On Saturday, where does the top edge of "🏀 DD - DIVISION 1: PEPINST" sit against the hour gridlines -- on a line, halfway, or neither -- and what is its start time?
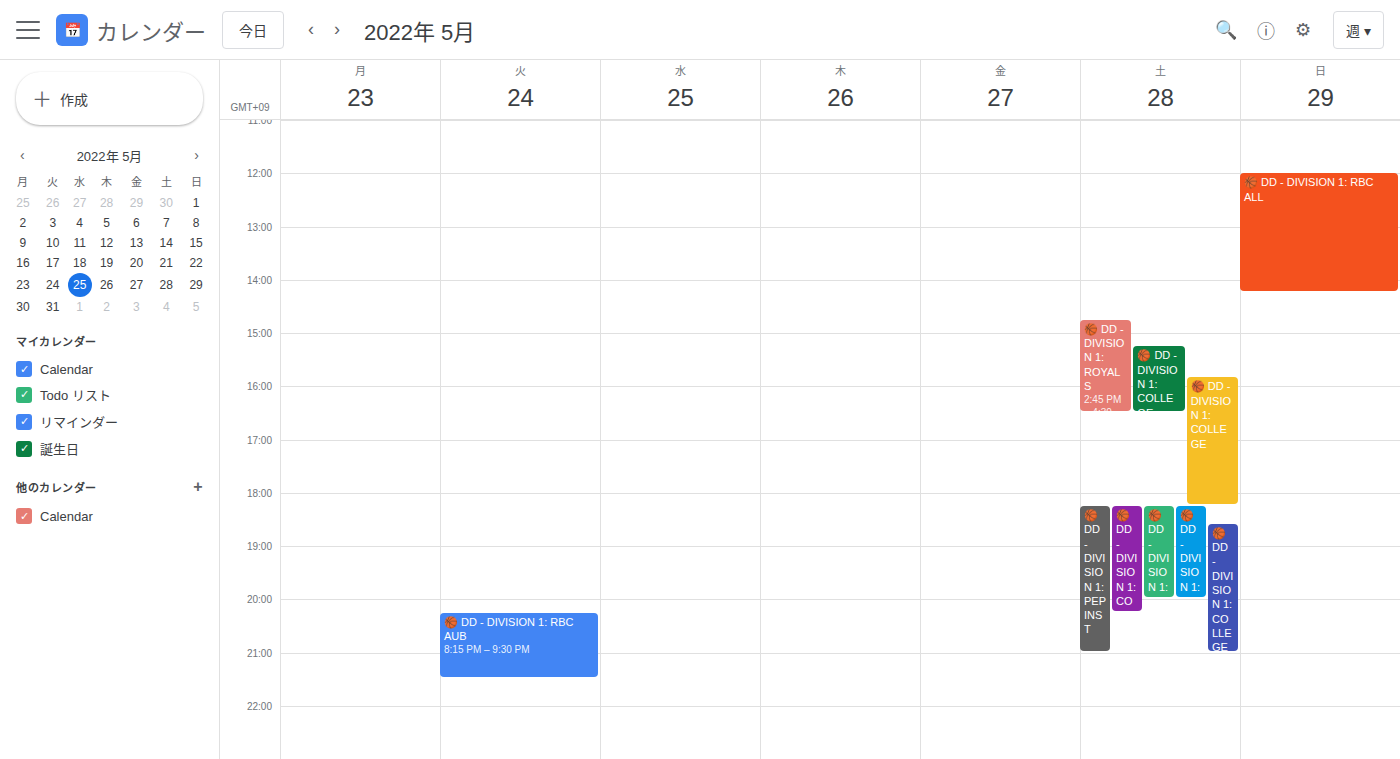
6:15 PM -- neither: a quarter of the way from the 6 PM line to the 7 PM line.